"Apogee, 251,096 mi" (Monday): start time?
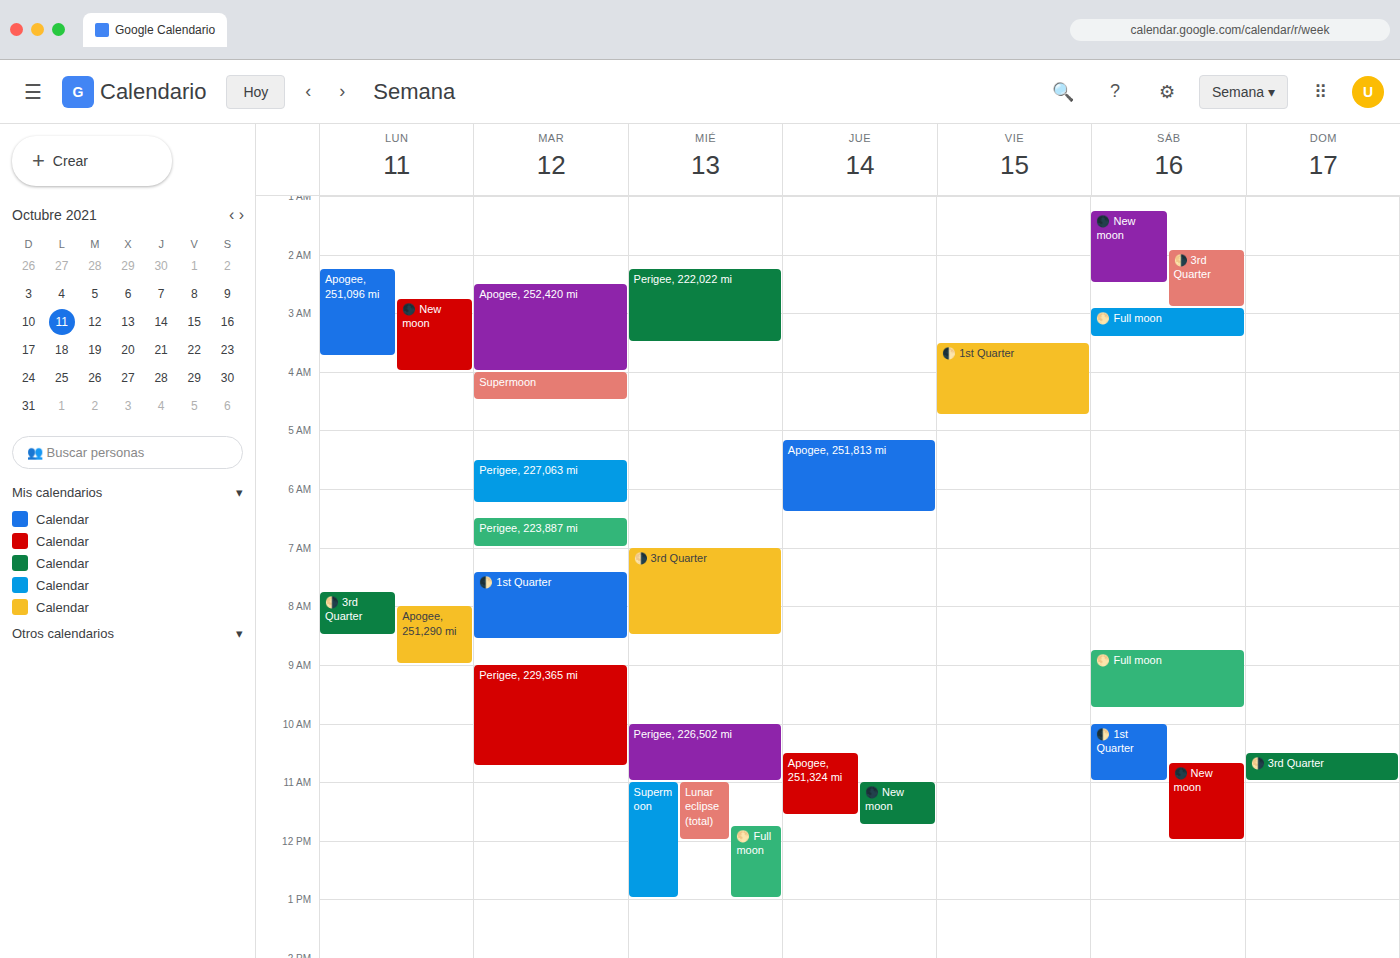
02:15